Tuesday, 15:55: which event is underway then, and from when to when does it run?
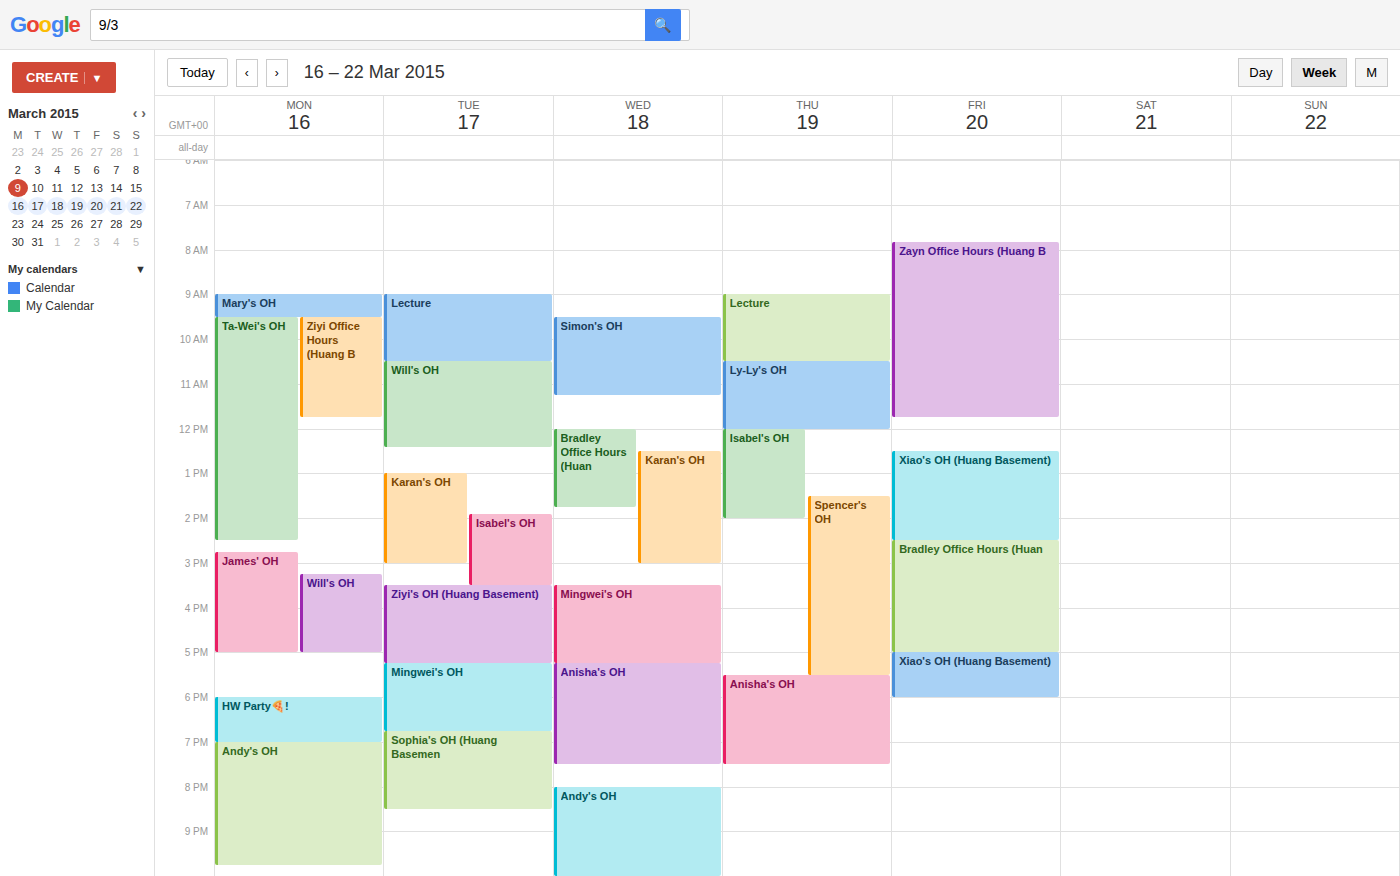
"Ziyi's OH (Huang Basement)", 15:30 to 17:15